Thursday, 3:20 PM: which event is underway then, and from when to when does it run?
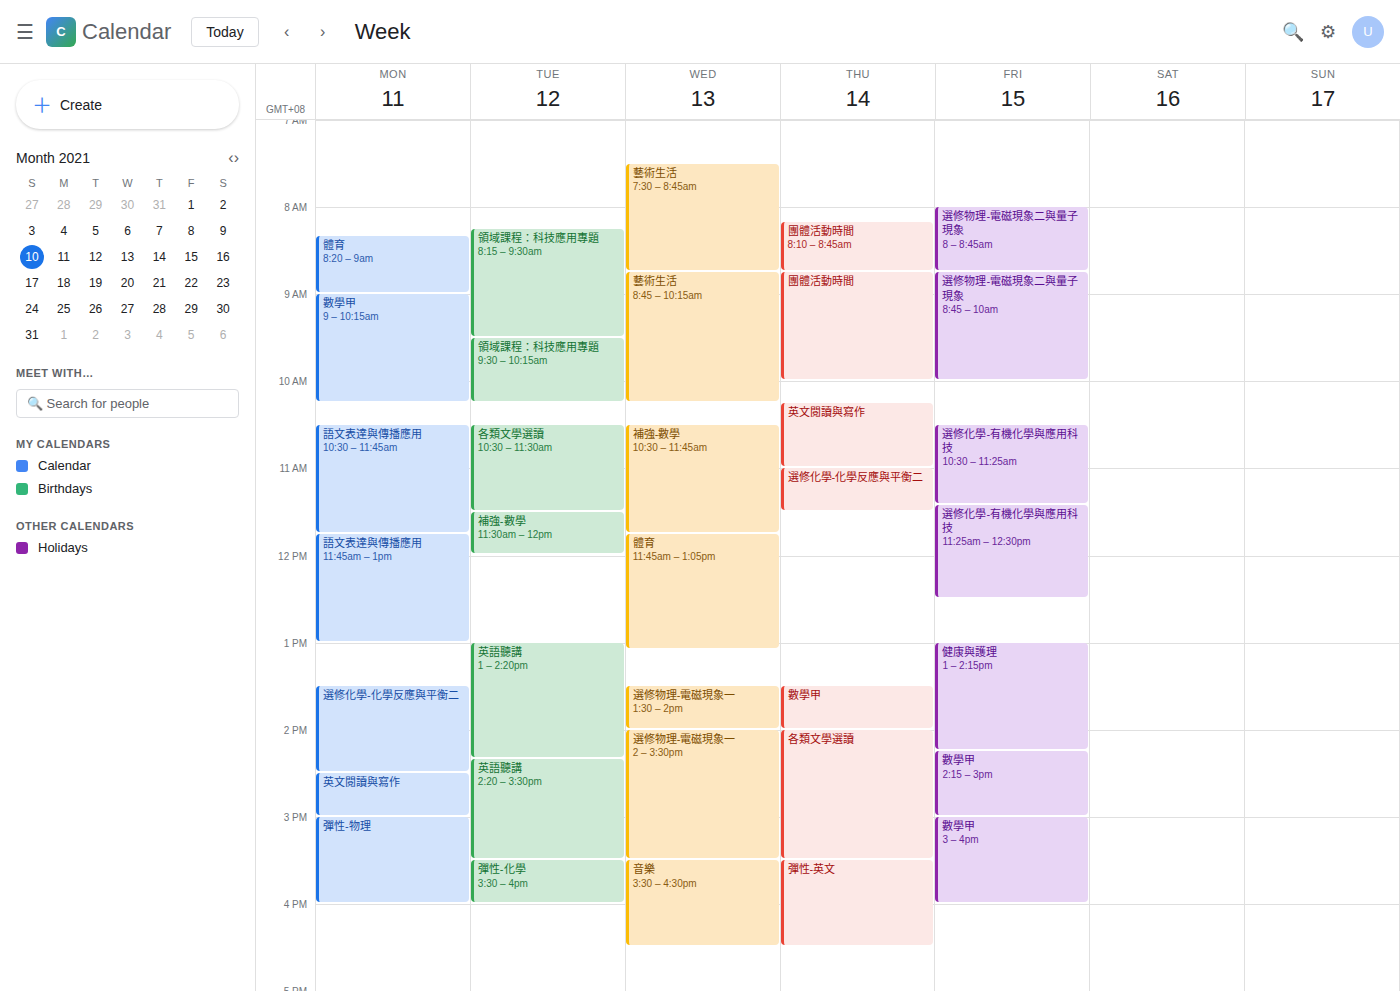
"各類文學選讀", 2:00 PM to 3:30 PM